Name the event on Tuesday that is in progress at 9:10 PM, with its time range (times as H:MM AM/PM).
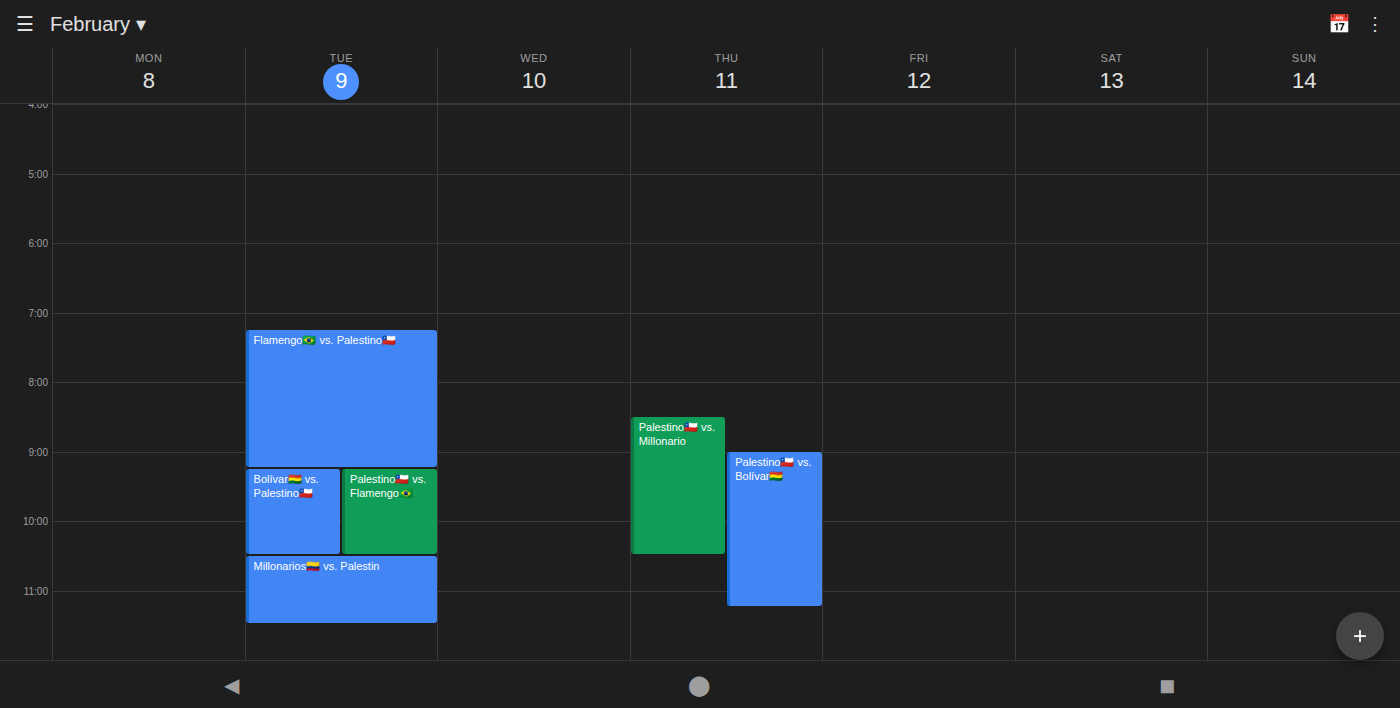
"Flamengo🇧🇷 vs. Palestino🇨🇱", 7:15 PM to 9:15 PM